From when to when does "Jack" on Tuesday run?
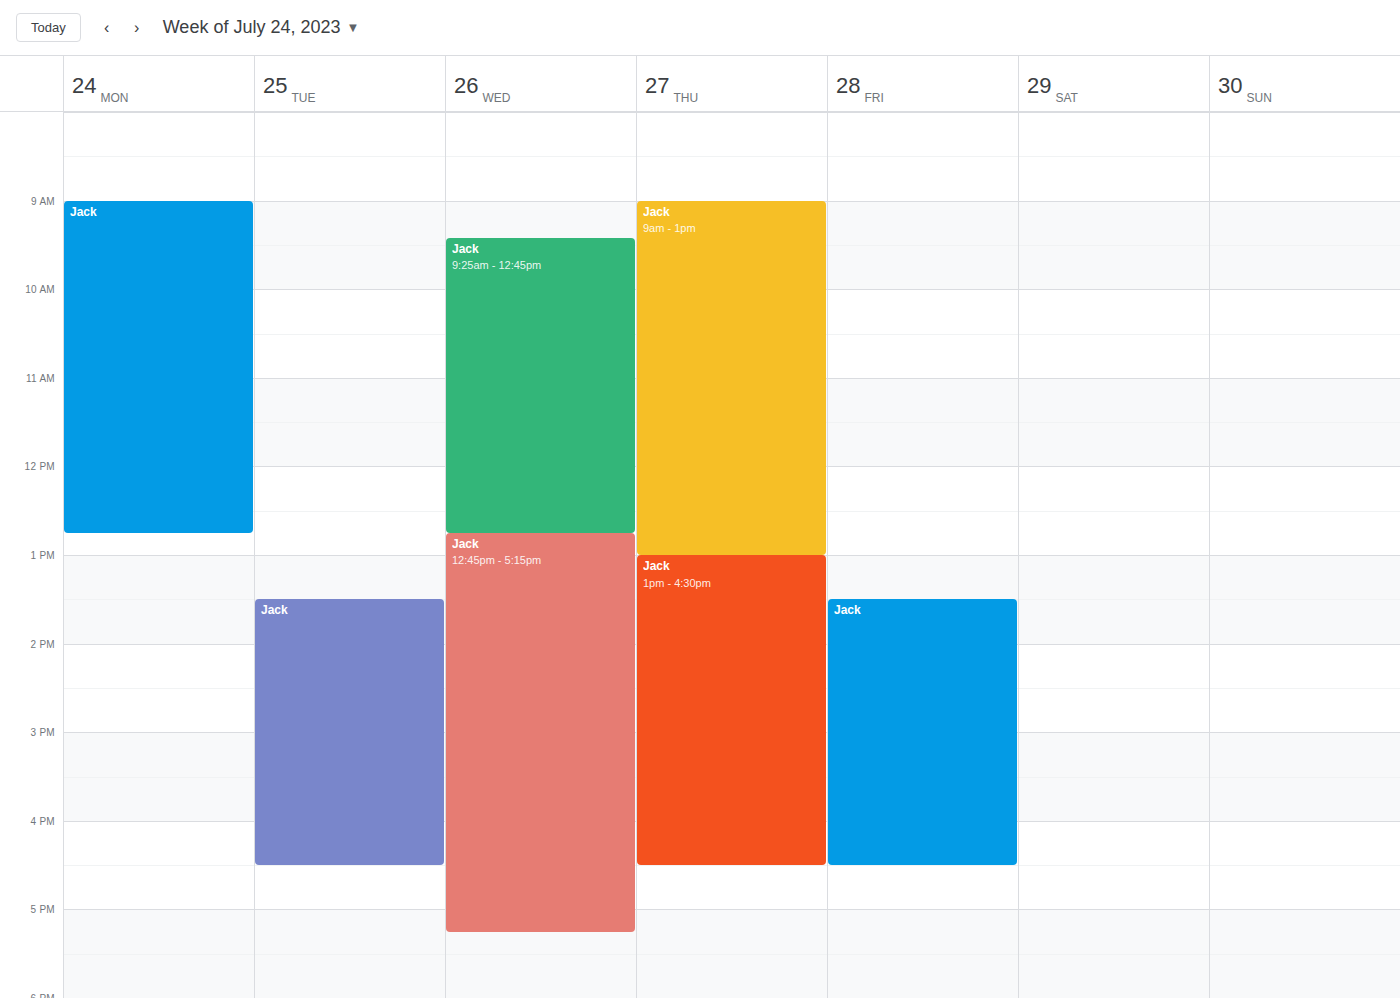
1:30 PM to 4:30 PM